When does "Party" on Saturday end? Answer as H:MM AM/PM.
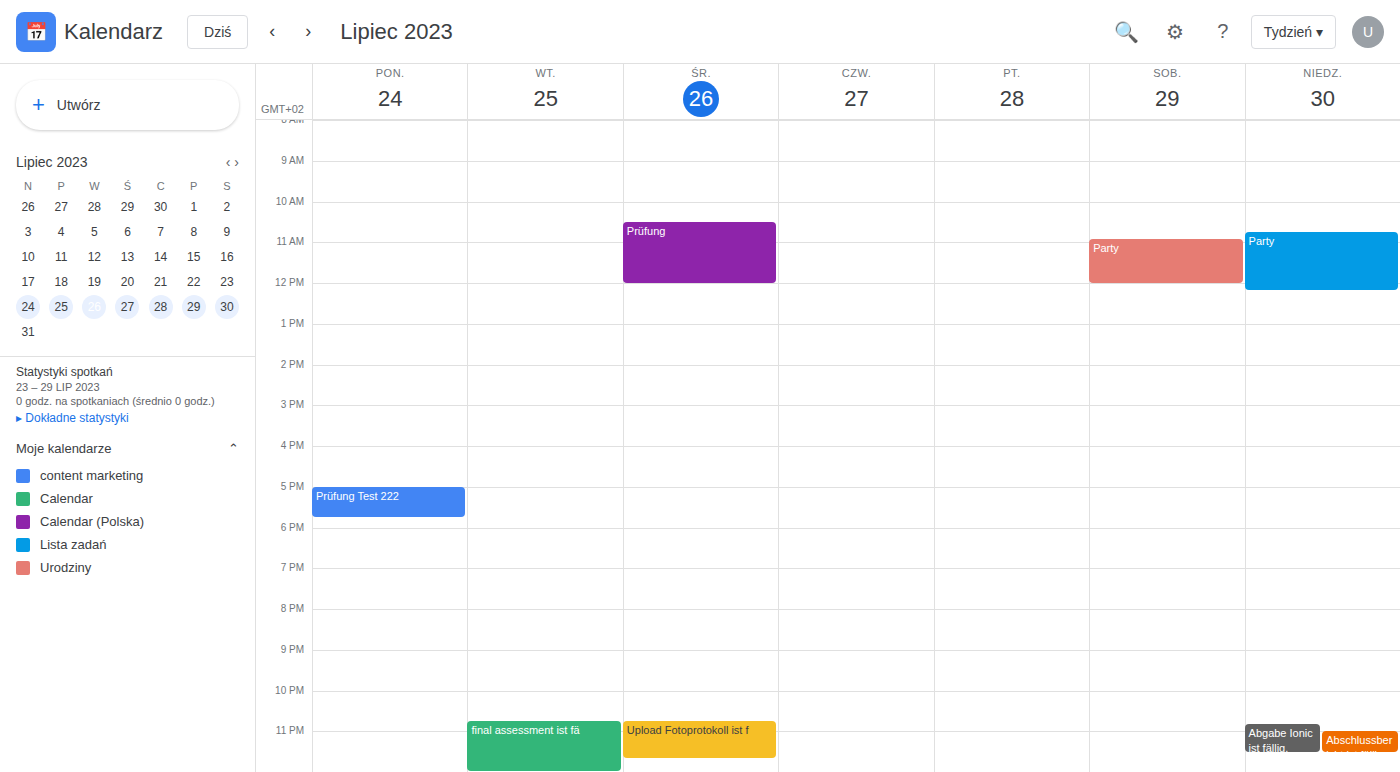
12:00 PM